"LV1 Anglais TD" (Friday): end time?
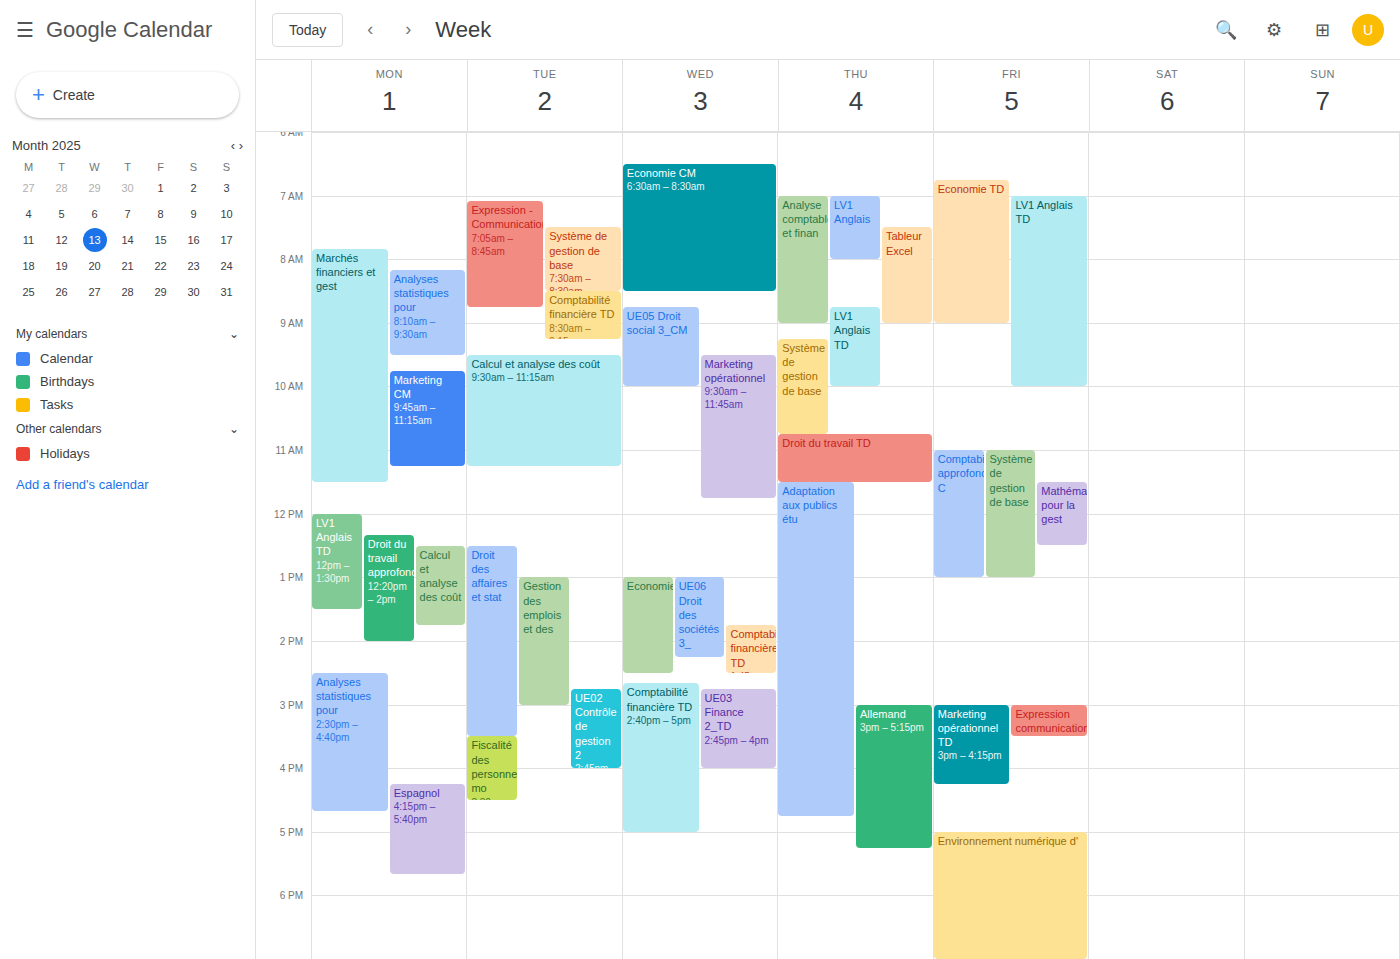
10:00 AM